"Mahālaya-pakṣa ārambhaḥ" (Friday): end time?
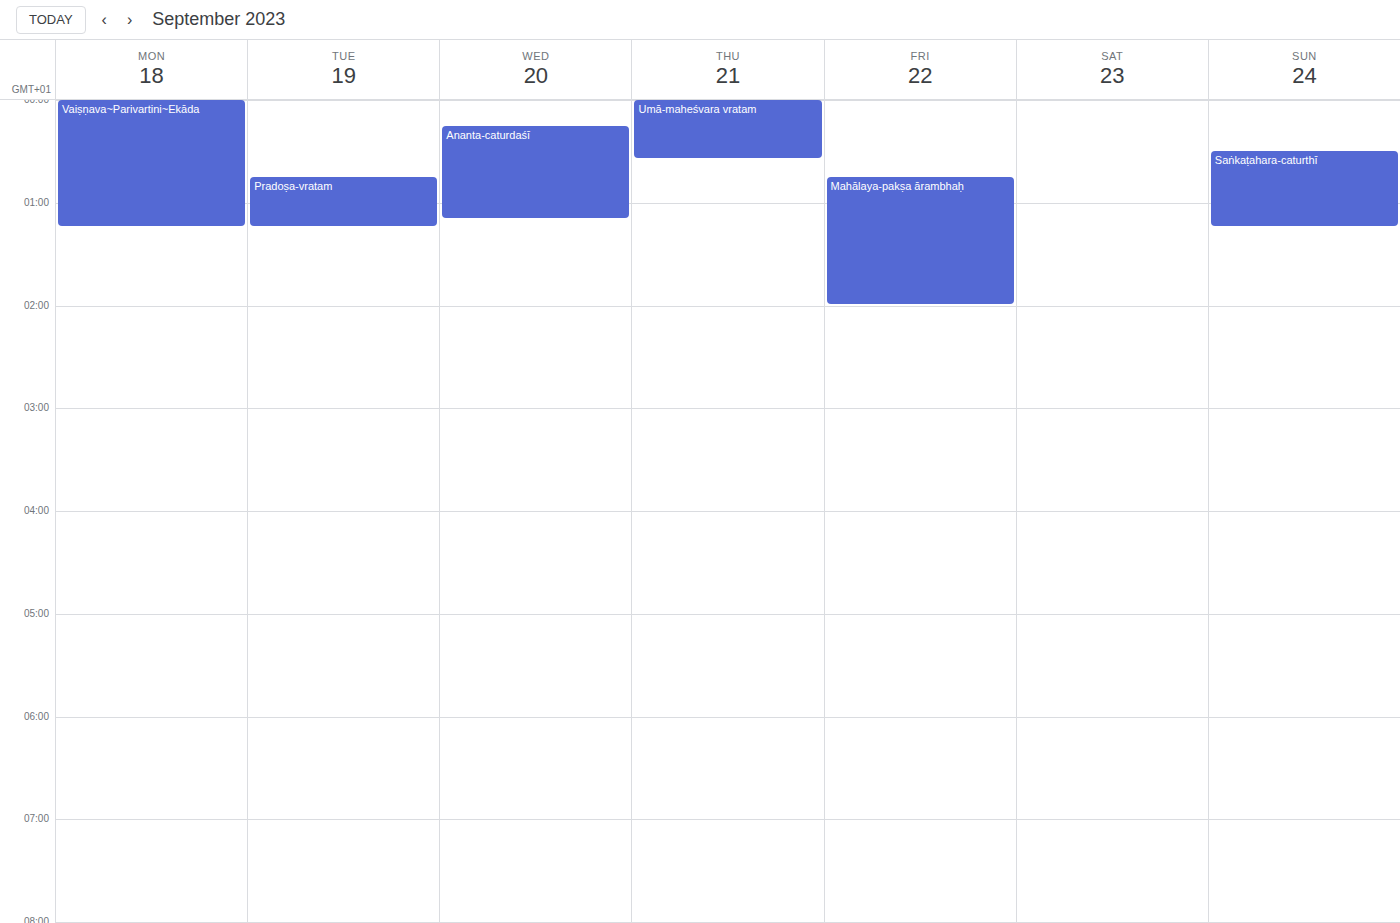
2:00 AM